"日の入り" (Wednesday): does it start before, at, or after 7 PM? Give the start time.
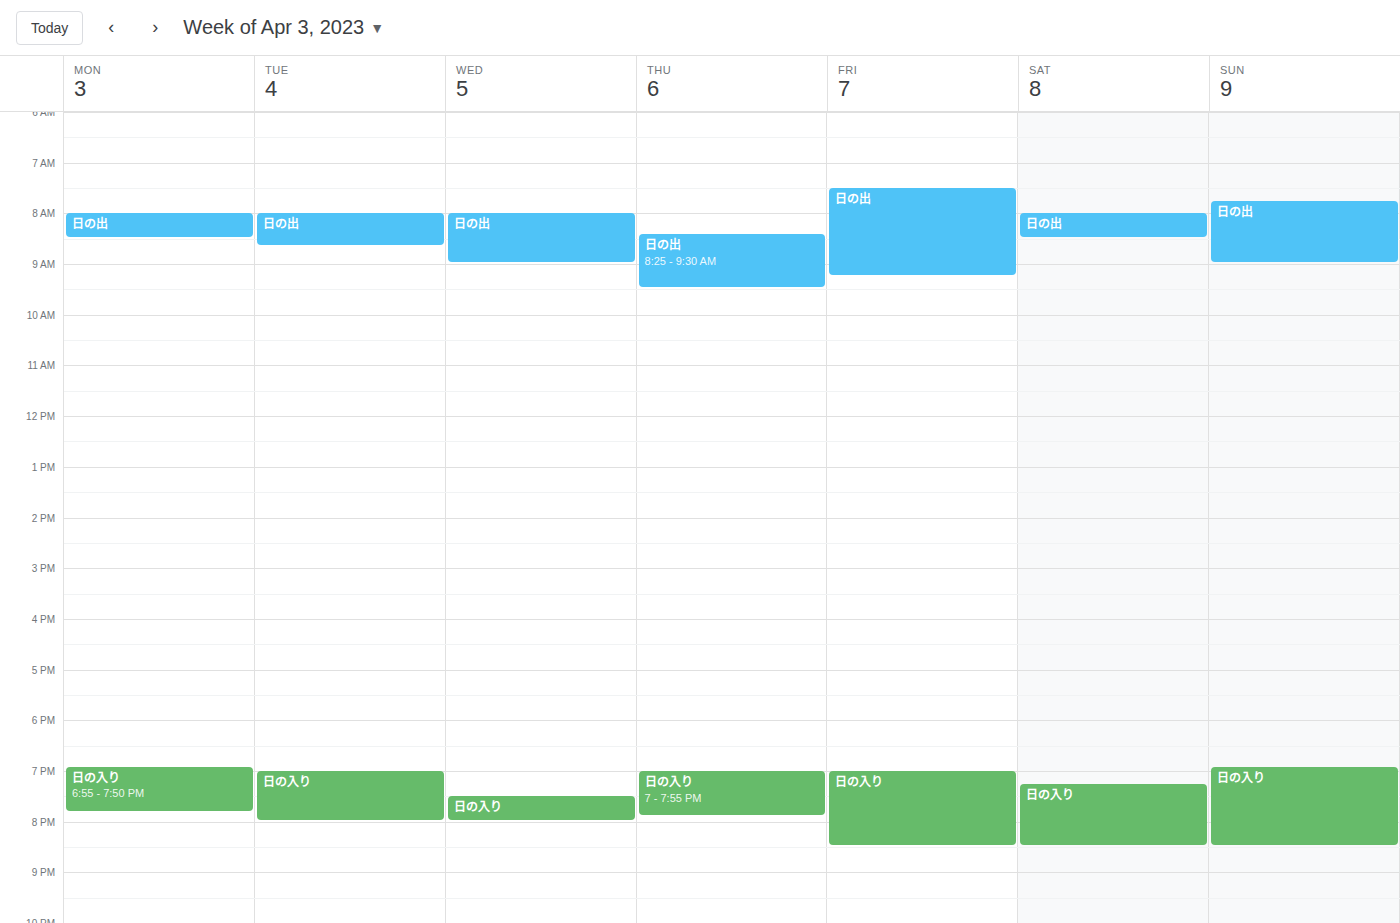
7:30 PM -- after 7 PM, 30 minutes below the 7 PM line.